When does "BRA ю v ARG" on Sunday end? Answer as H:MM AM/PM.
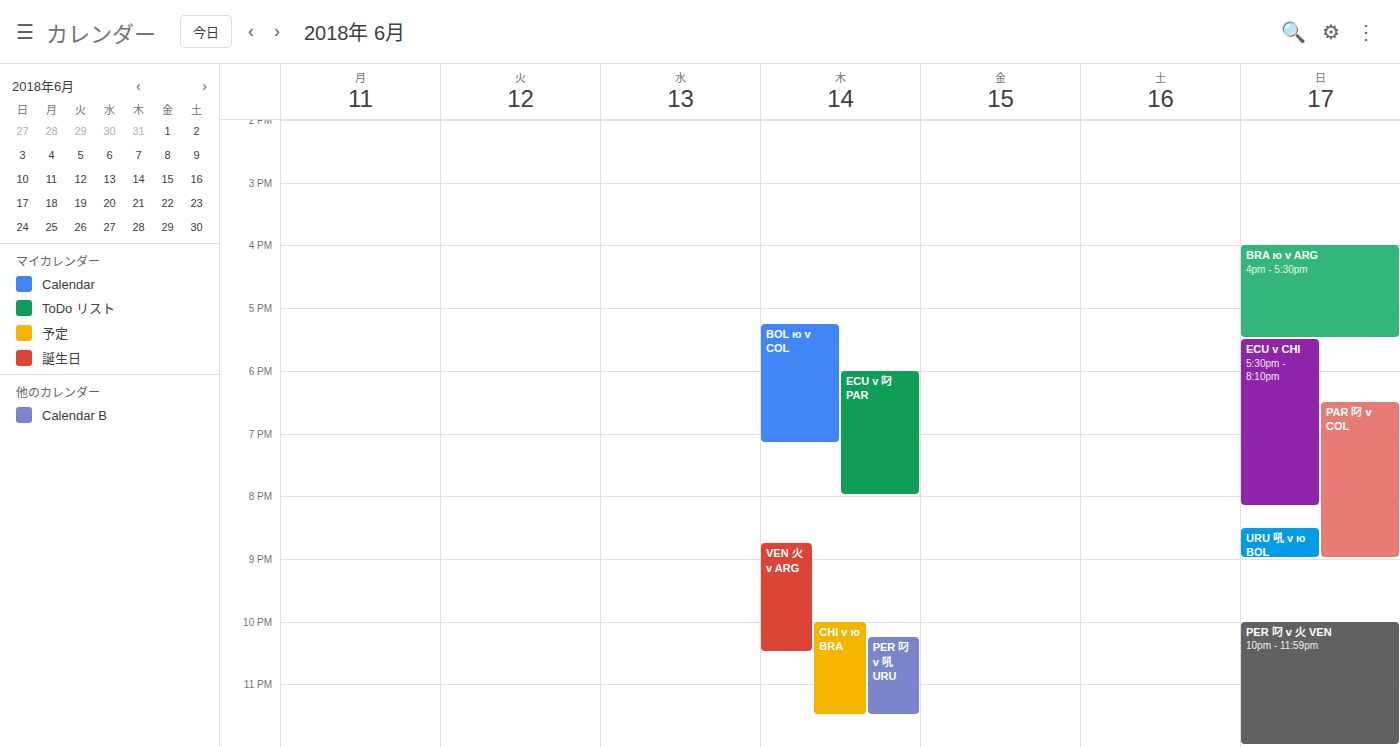
5:30 PM